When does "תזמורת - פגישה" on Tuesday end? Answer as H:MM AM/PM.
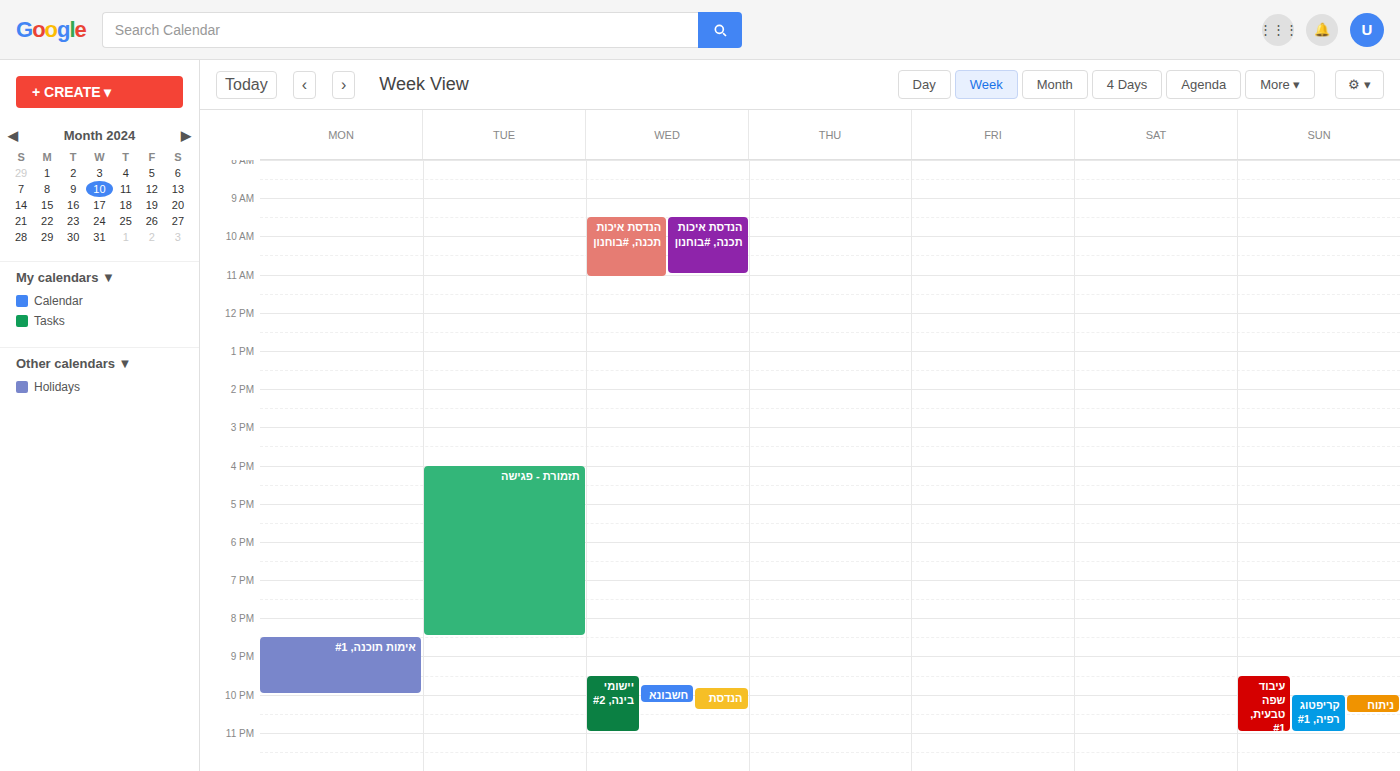
8:30 PM